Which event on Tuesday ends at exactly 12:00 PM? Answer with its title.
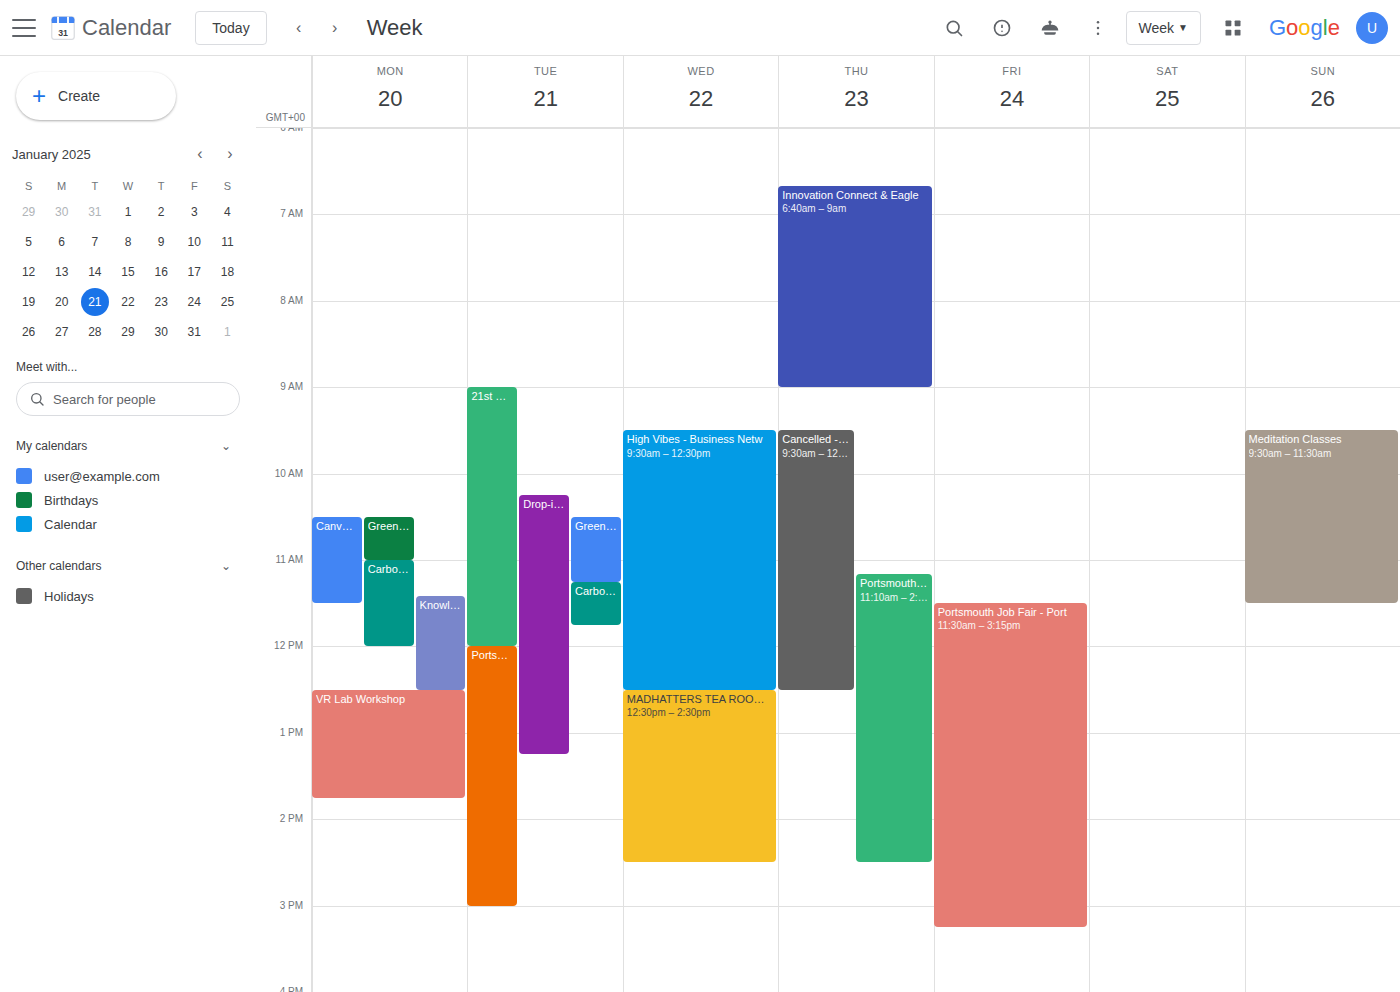
"21st Century Leadership: W"